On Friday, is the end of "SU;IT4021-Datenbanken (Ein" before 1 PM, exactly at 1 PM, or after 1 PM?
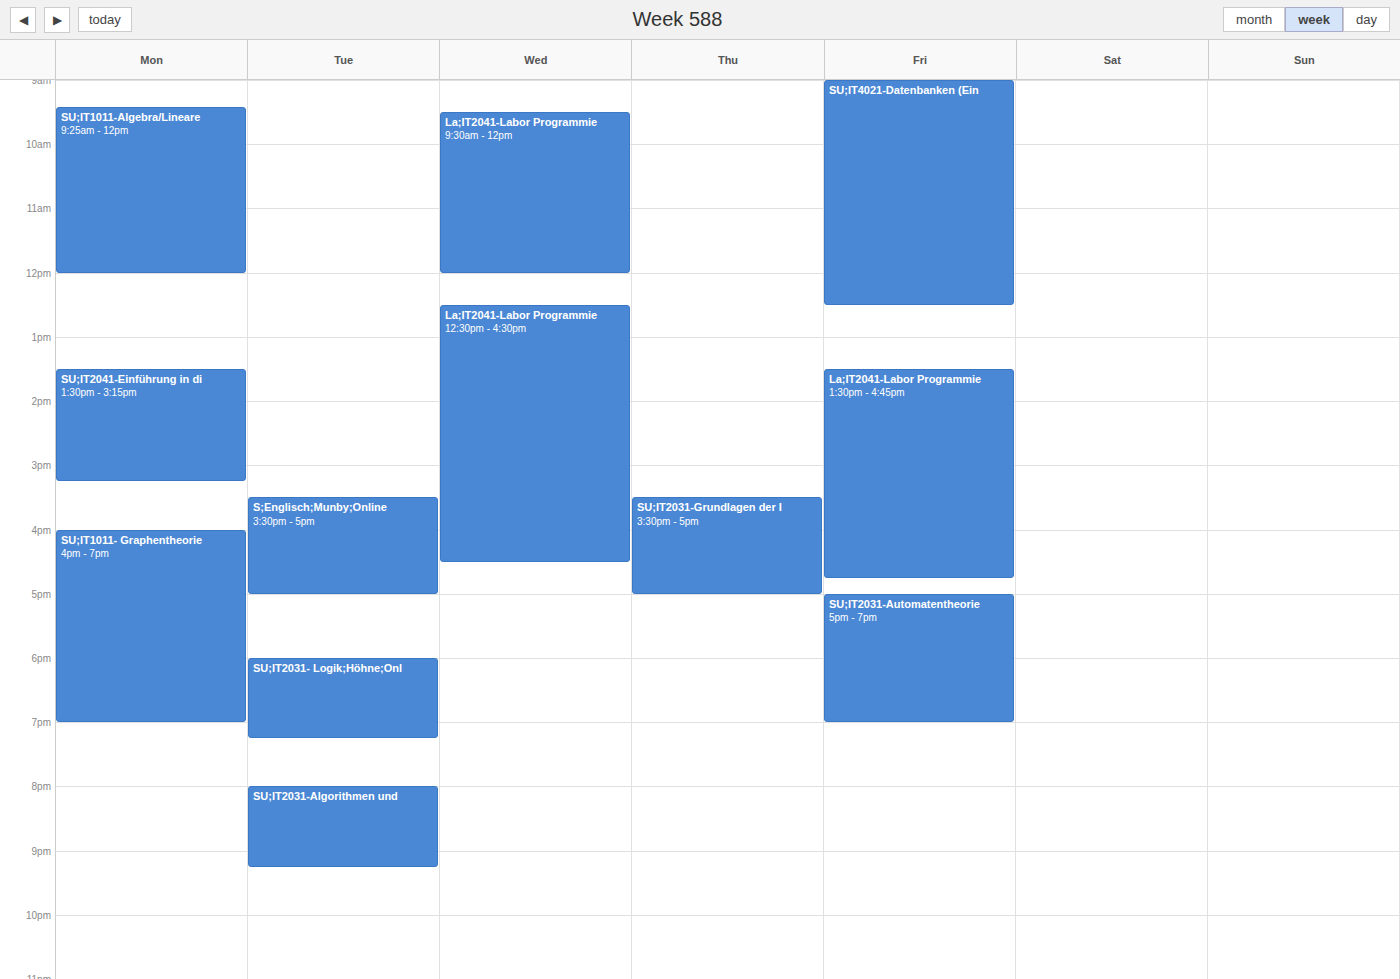
12:30 PM -- before 1 PM, 30 minutes above the 1 PM line.